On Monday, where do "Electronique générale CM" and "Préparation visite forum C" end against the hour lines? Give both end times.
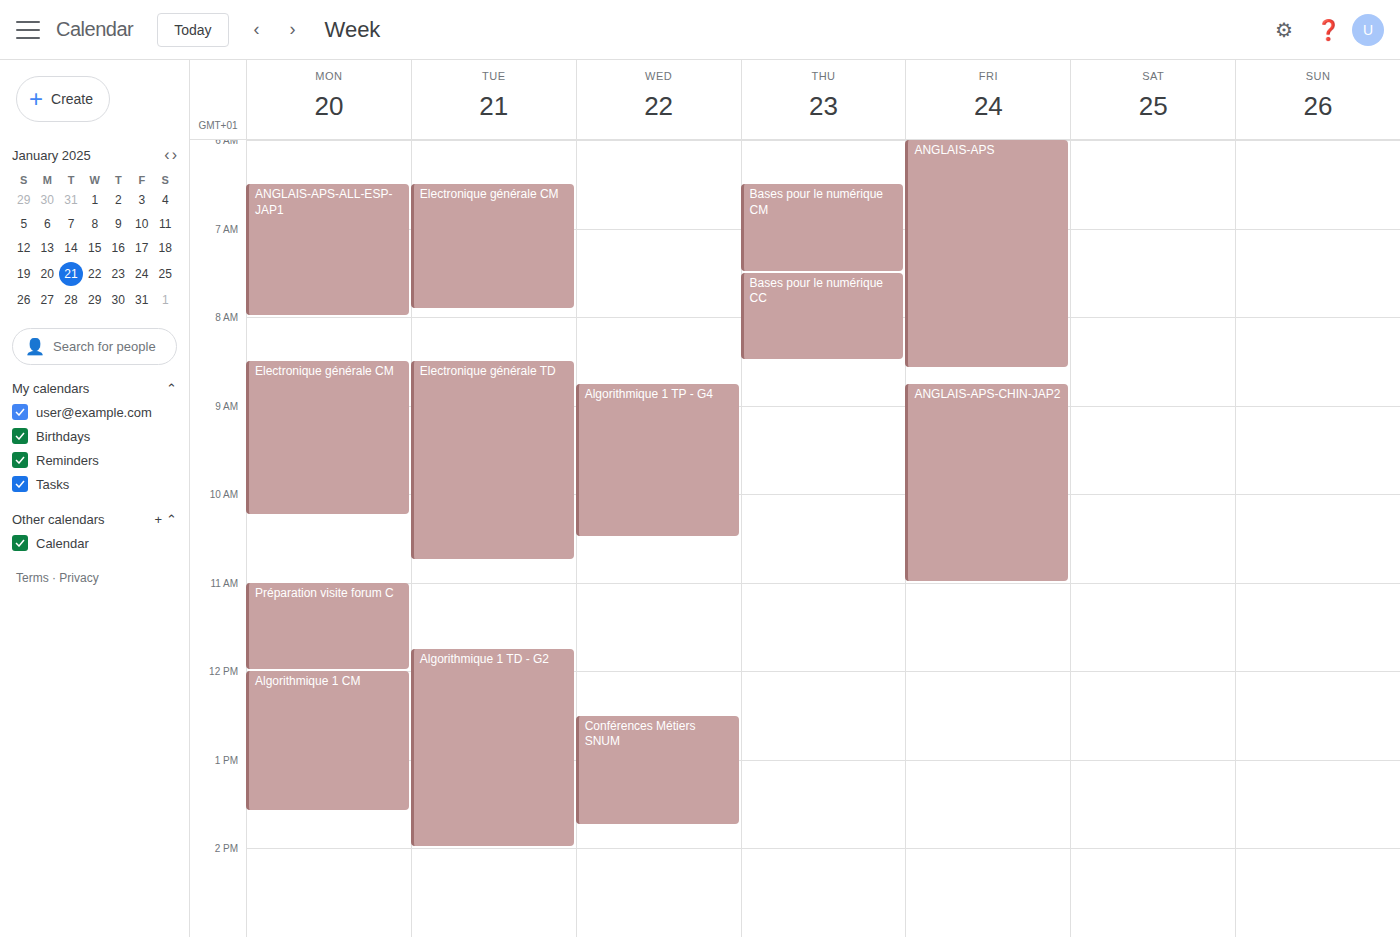
"Electronique générale CM": 10:15 AM, neither: a quarter of the way from the 10 AM line to the 11 AM line. "Préparation visite forum C": 12:00 PM, exactly on the 12 PM line.